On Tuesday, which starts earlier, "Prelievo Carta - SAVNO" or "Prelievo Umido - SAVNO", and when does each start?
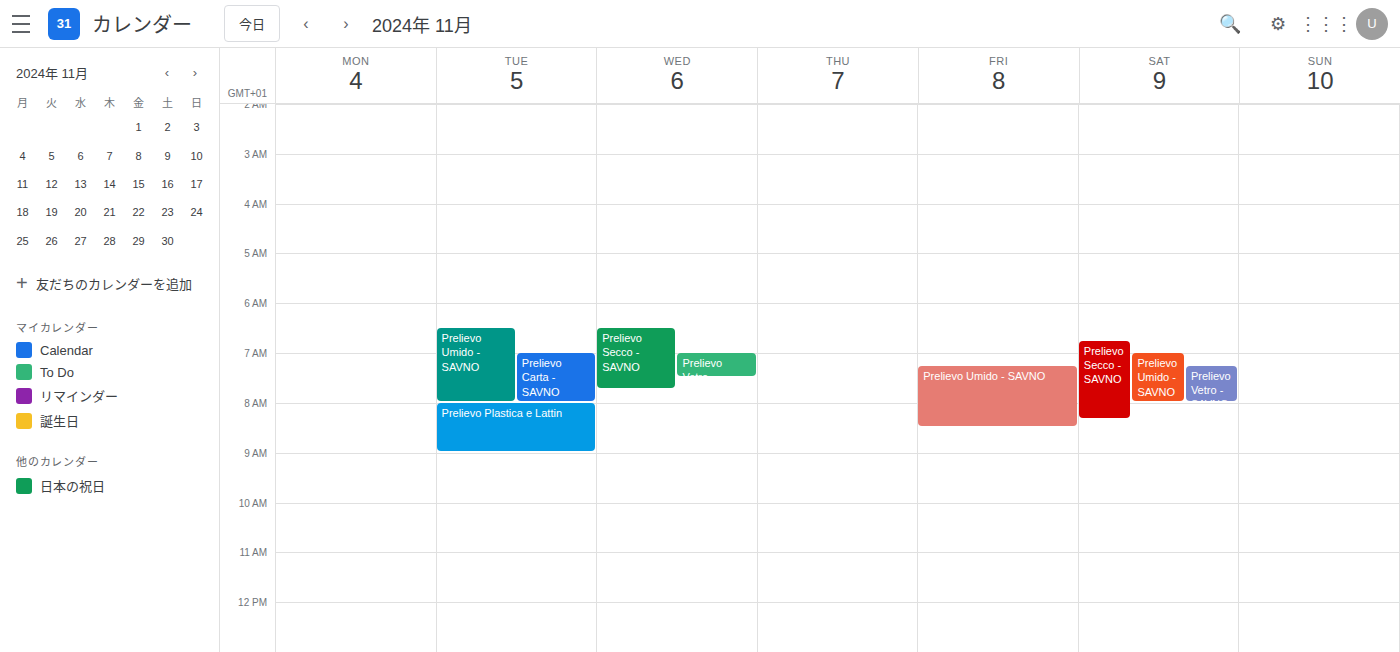
"Prelievo Umido - SAVNO" 06:30; "Prelievo Carta - SAVNO" 07:00.